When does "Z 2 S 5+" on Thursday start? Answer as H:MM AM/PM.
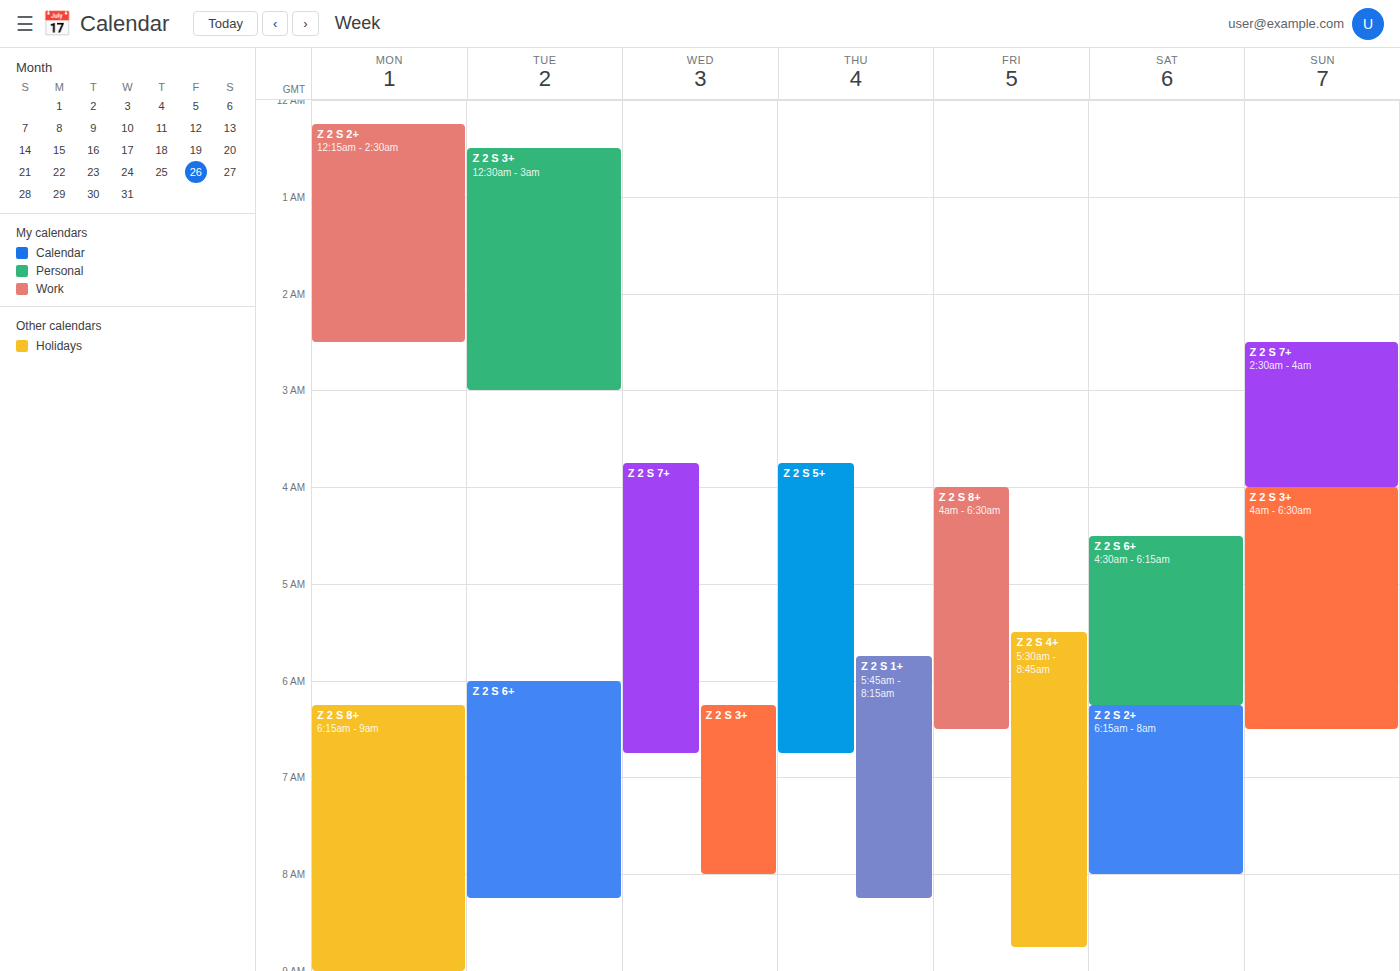
3:45 AM